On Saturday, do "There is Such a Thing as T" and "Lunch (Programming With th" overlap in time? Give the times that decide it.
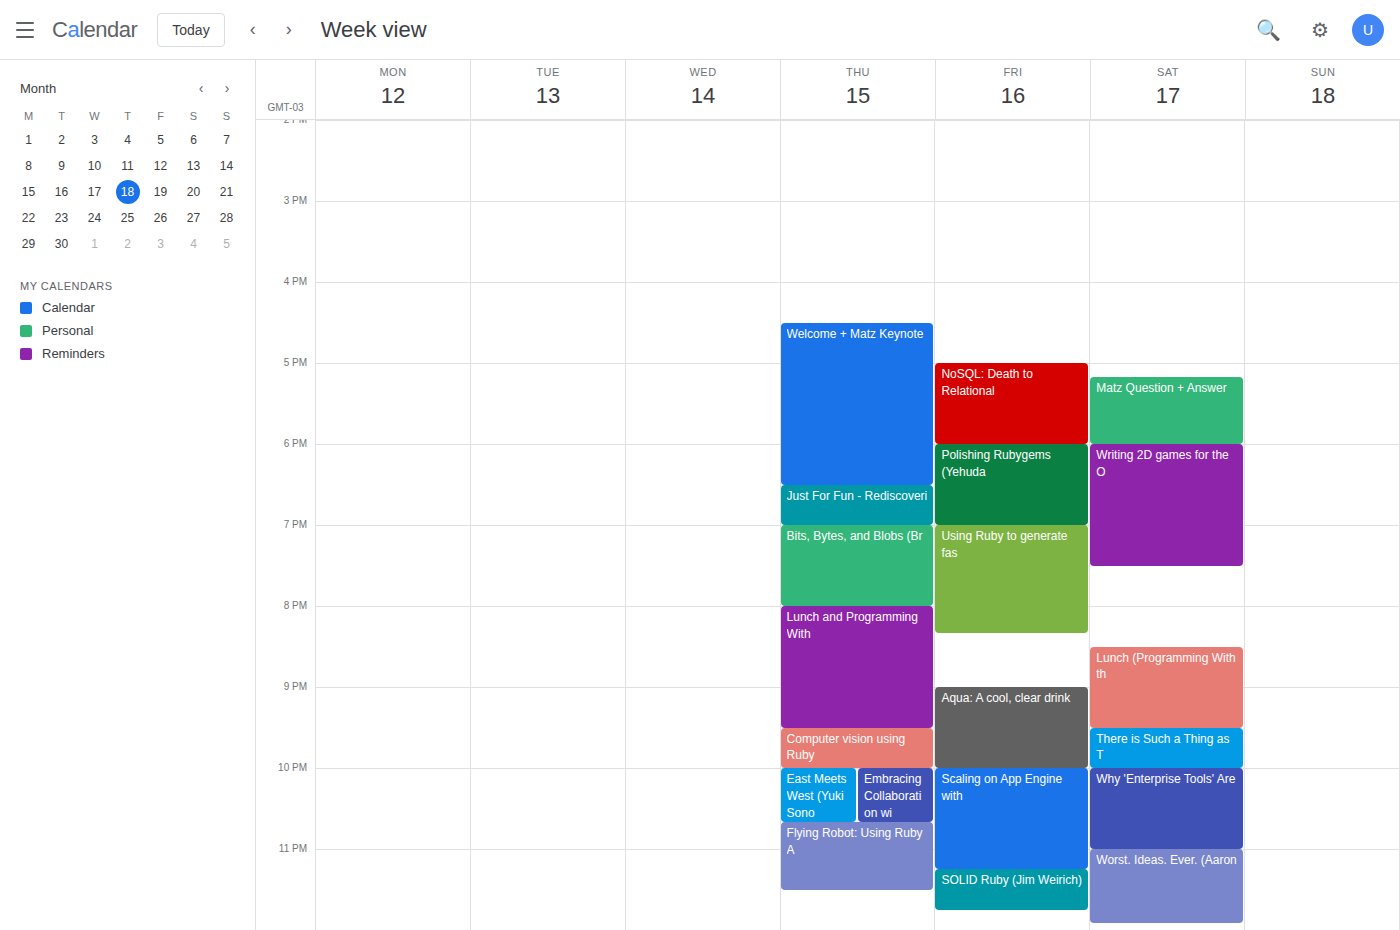
"Lunch (Programming With th" ends at 9:30 PM, exactly when "There is Such a Thing as T" starts -- they touch but do not overlap.